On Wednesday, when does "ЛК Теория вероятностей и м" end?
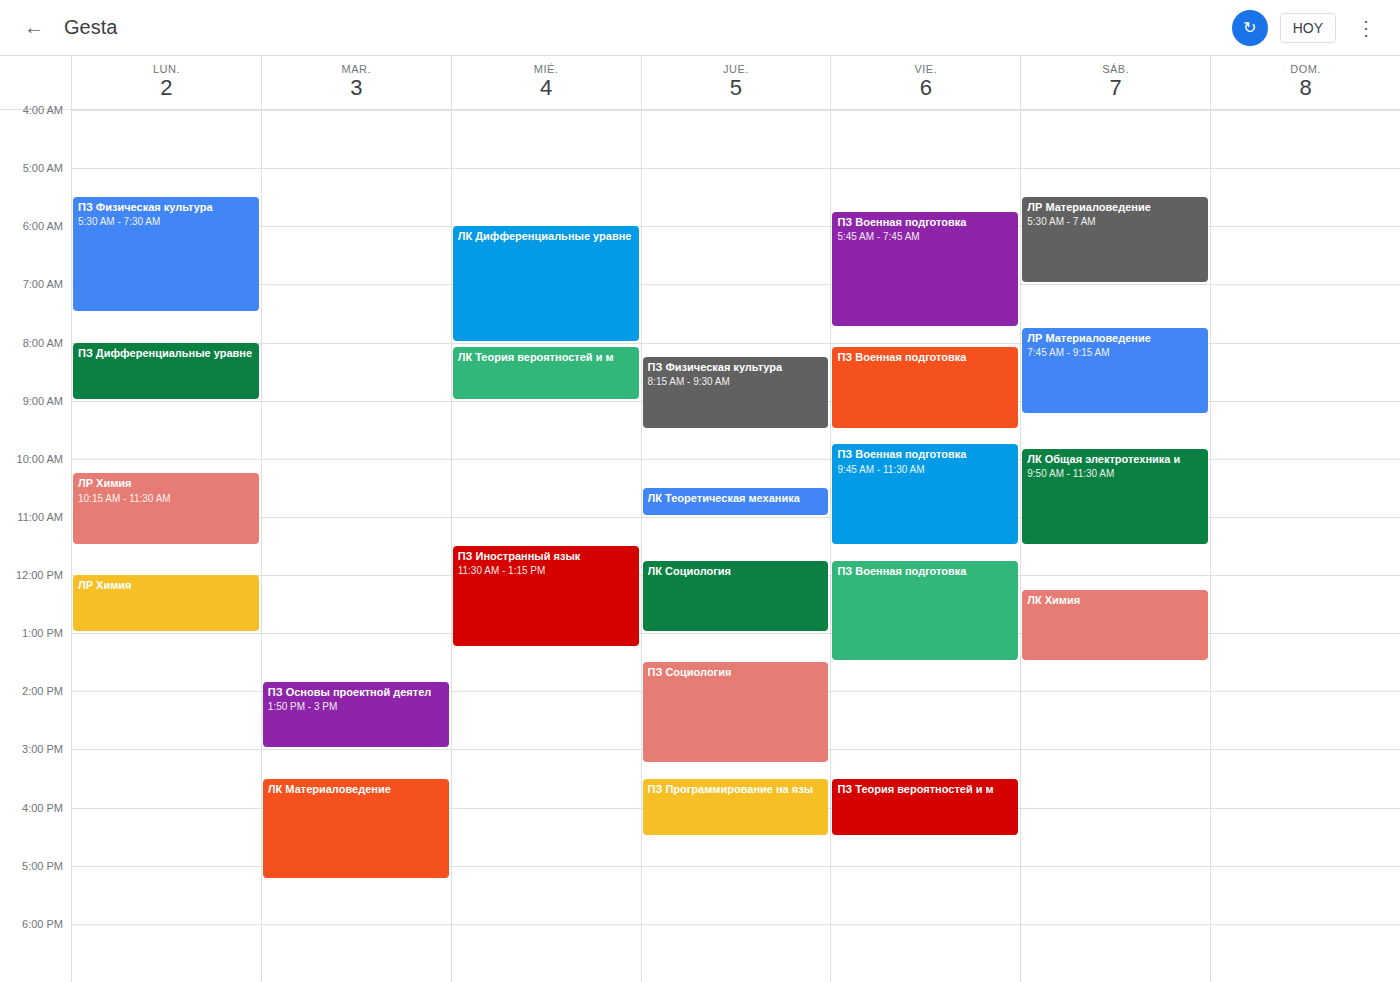
09:00